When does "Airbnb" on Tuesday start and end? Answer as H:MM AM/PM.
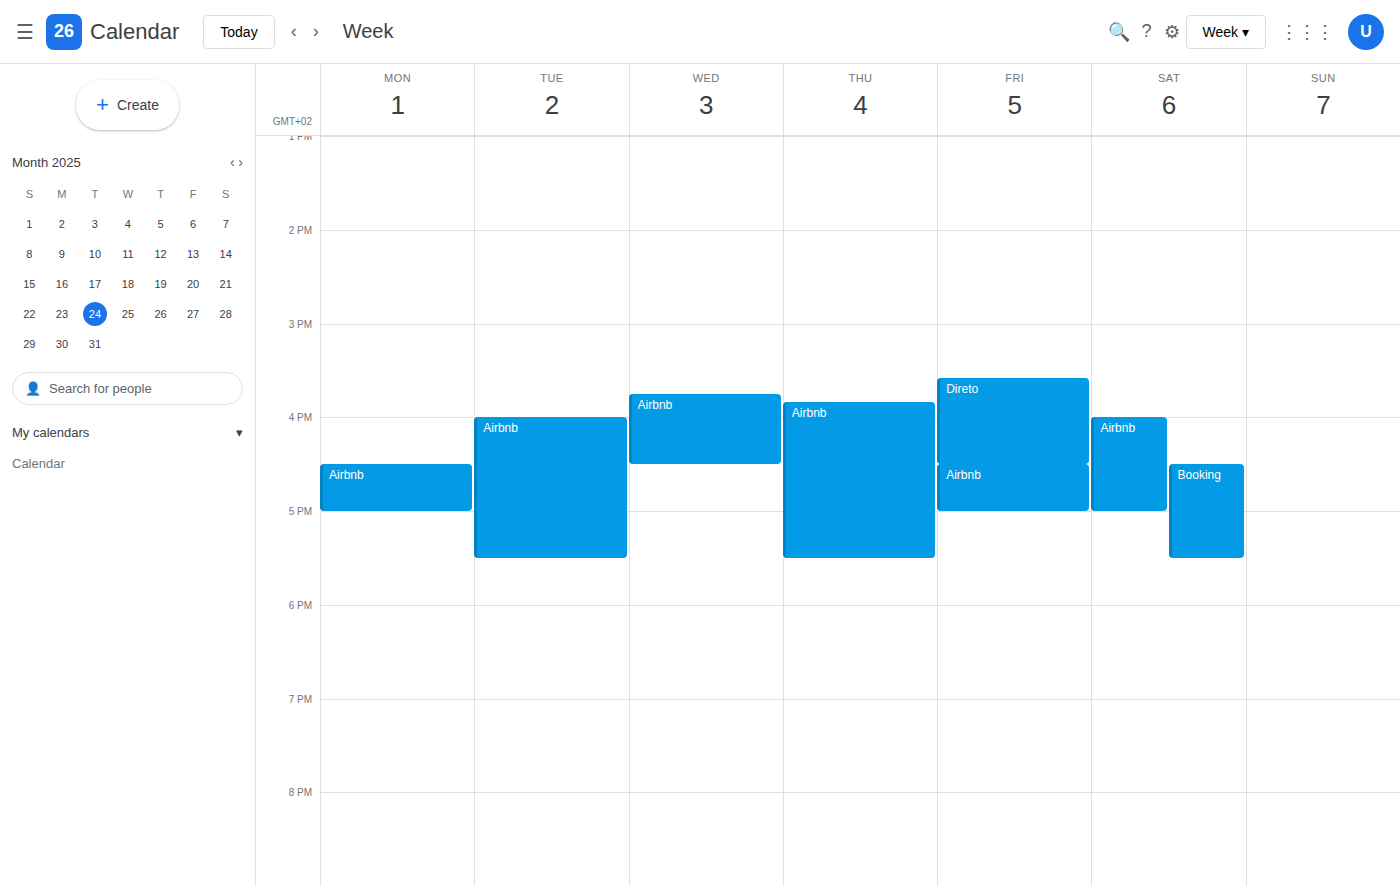
4:00 PM to 5:30 PM